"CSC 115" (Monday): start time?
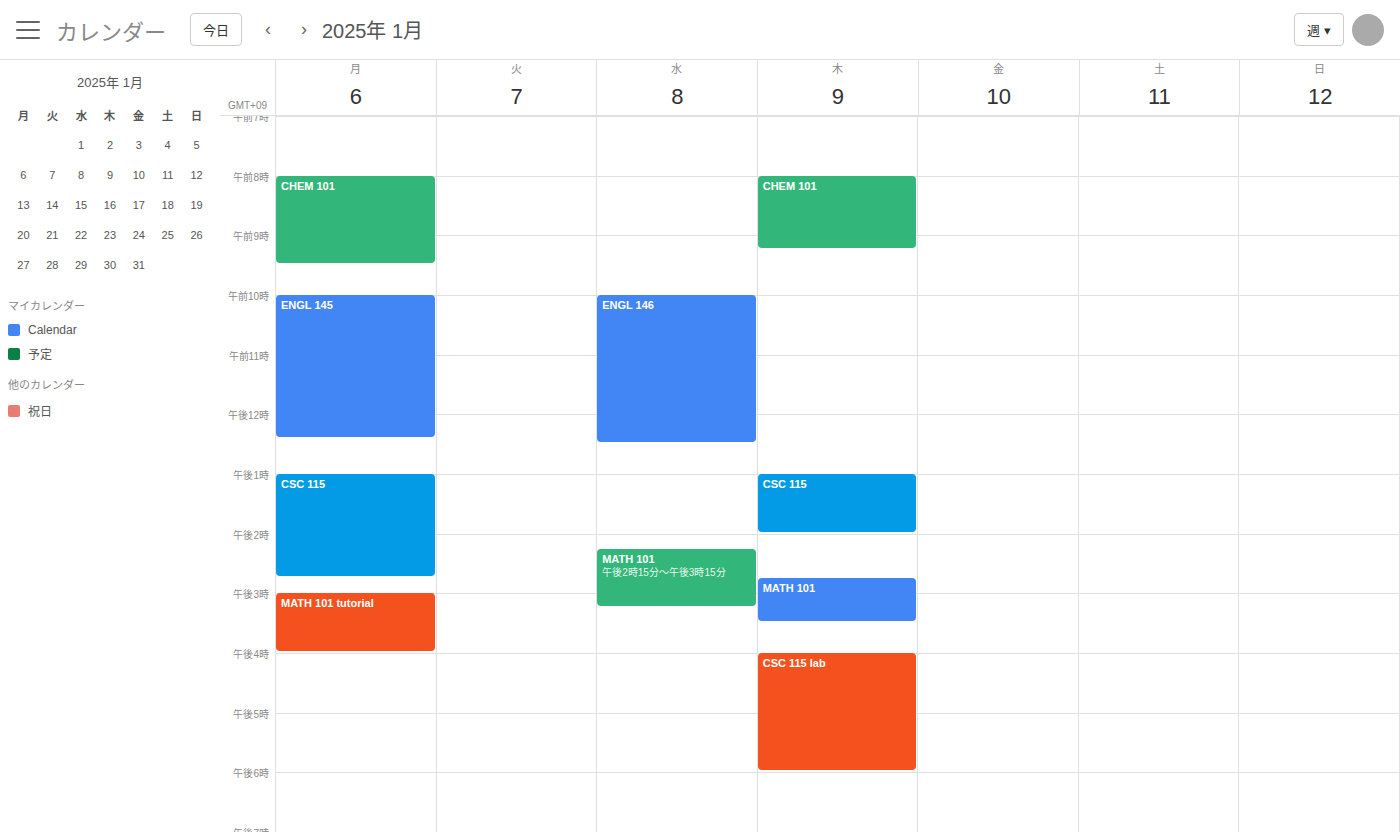
1:00 PM